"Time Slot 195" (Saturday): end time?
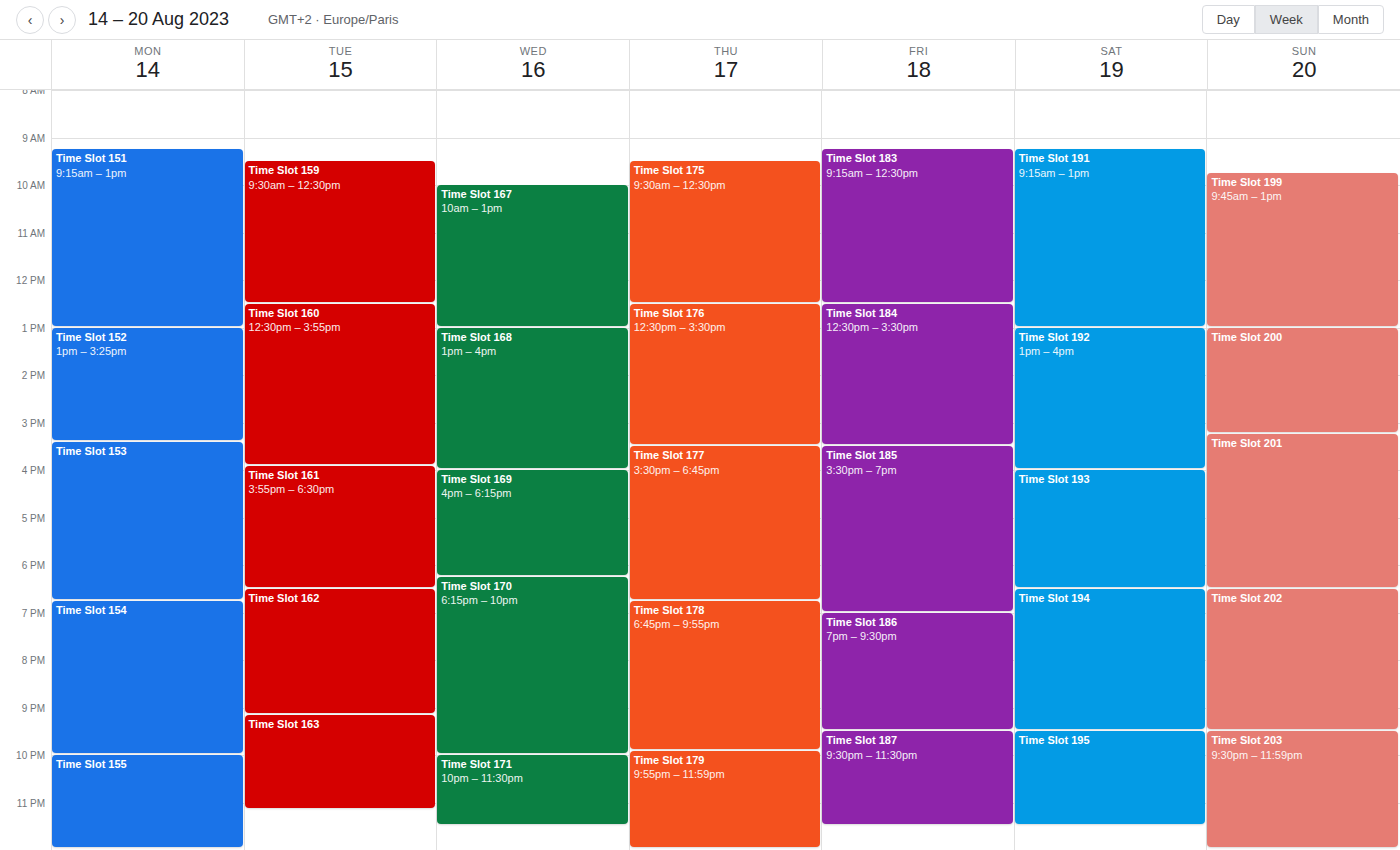
11:30 PM